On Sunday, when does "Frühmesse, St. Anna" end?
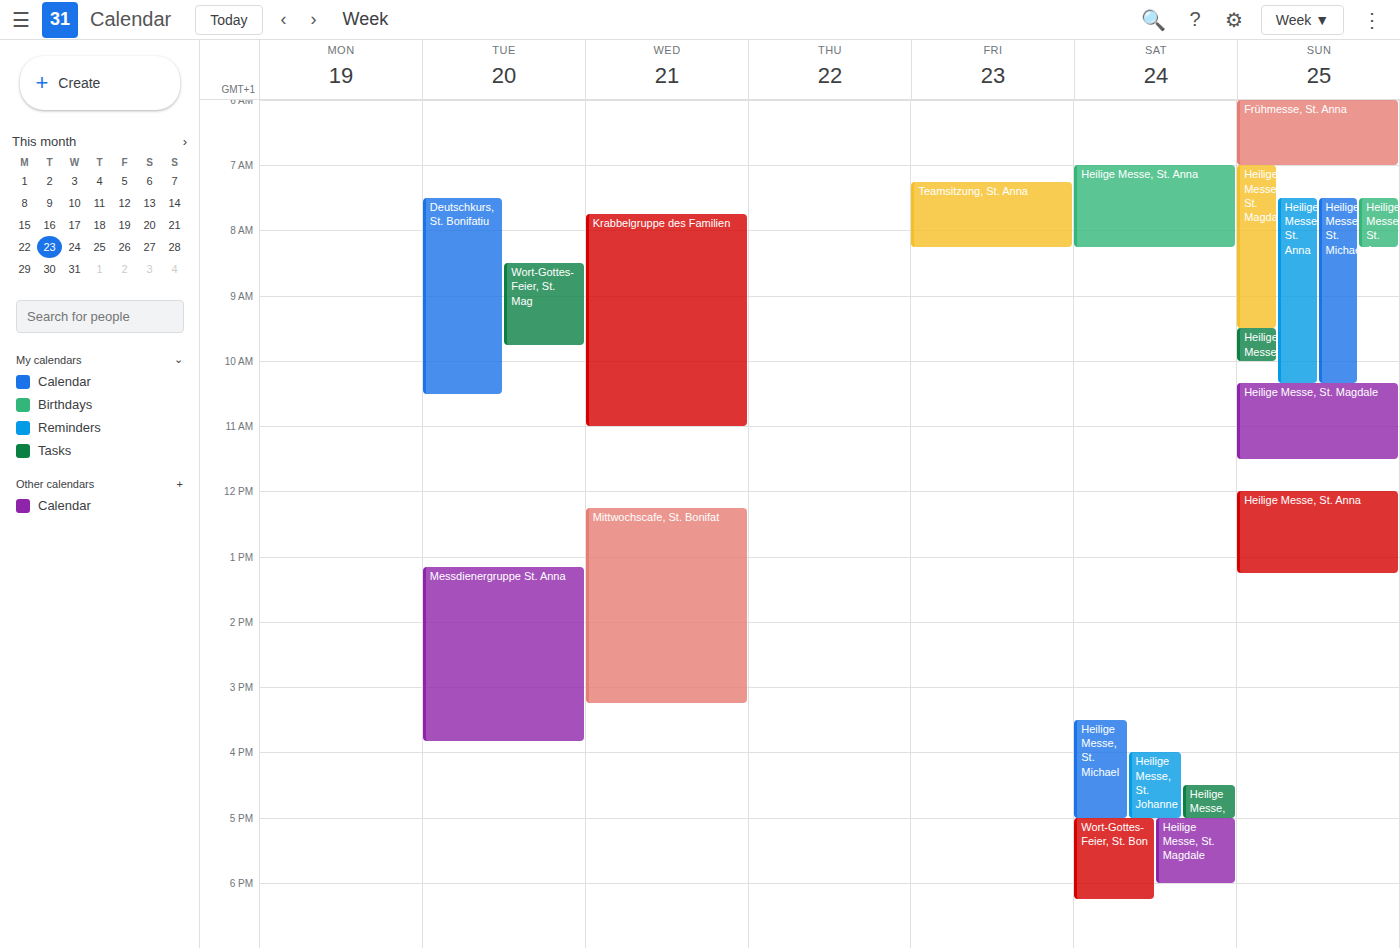
7:00 AM